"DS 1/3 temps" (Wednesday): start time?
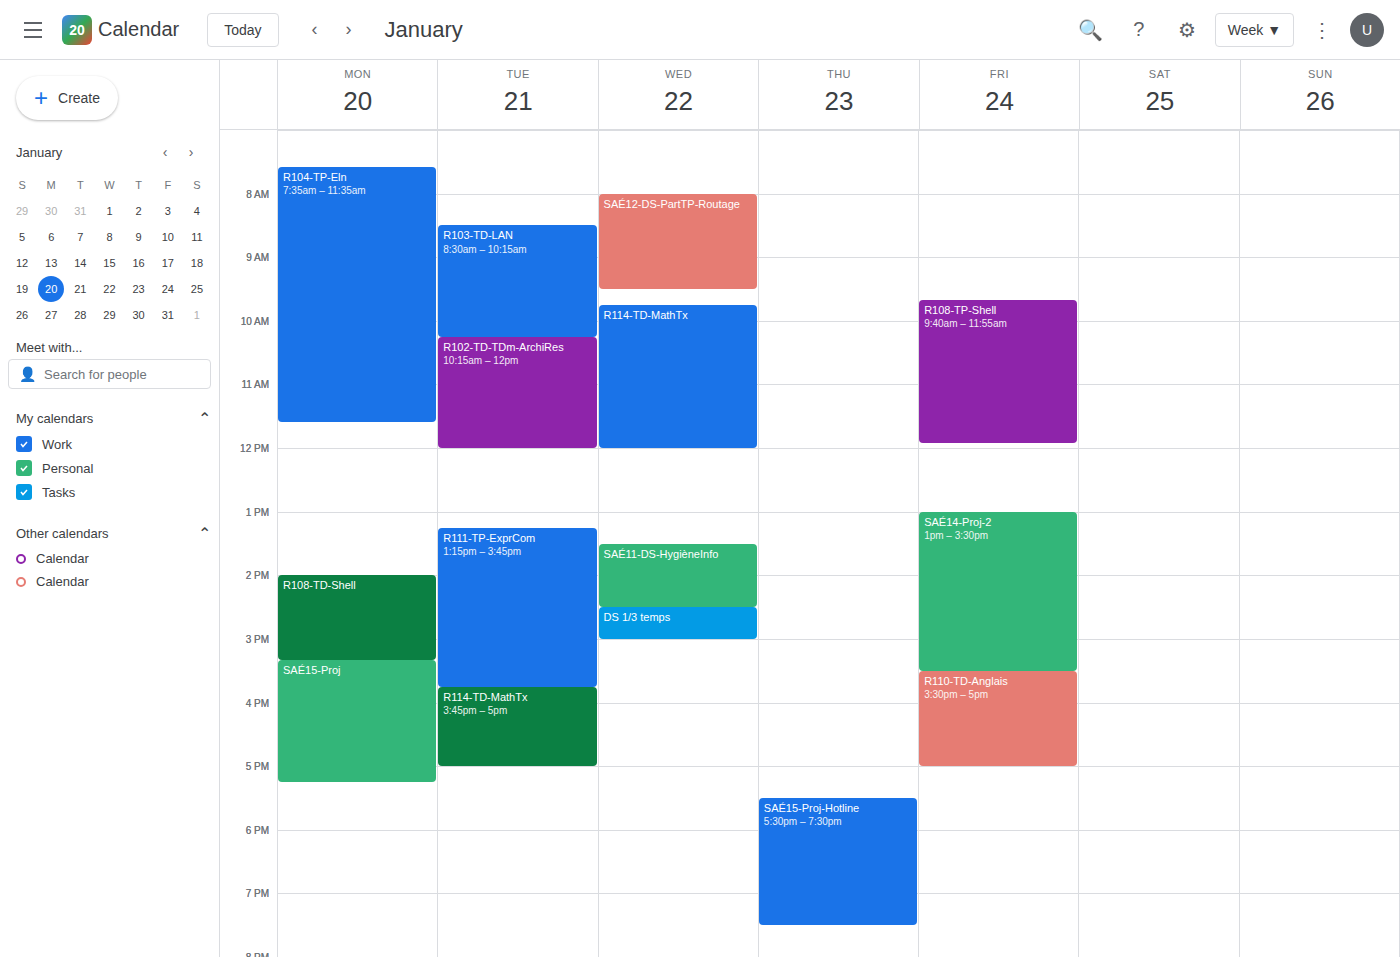
2:30 PM